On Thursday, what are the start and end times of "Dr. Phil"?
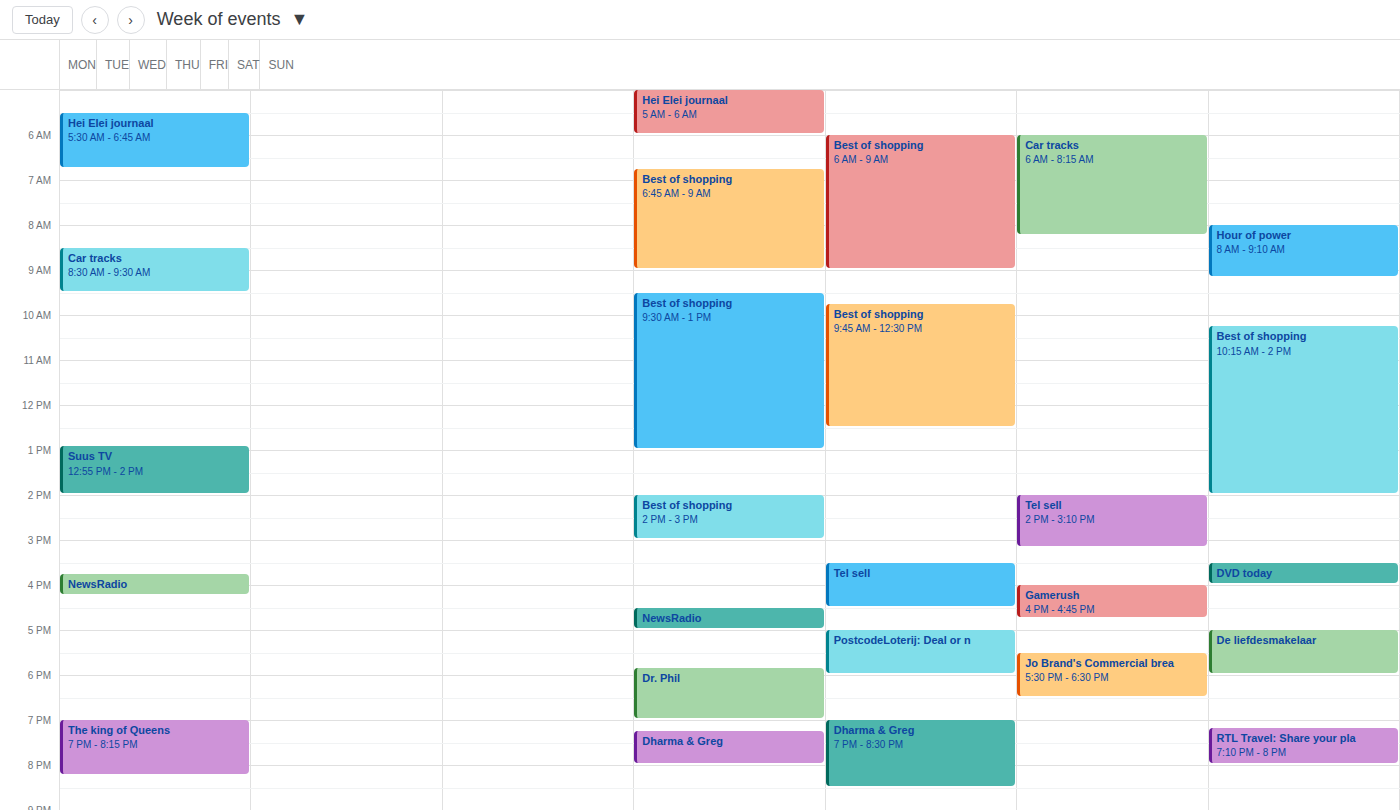
5:50 PM to 7:00 PM